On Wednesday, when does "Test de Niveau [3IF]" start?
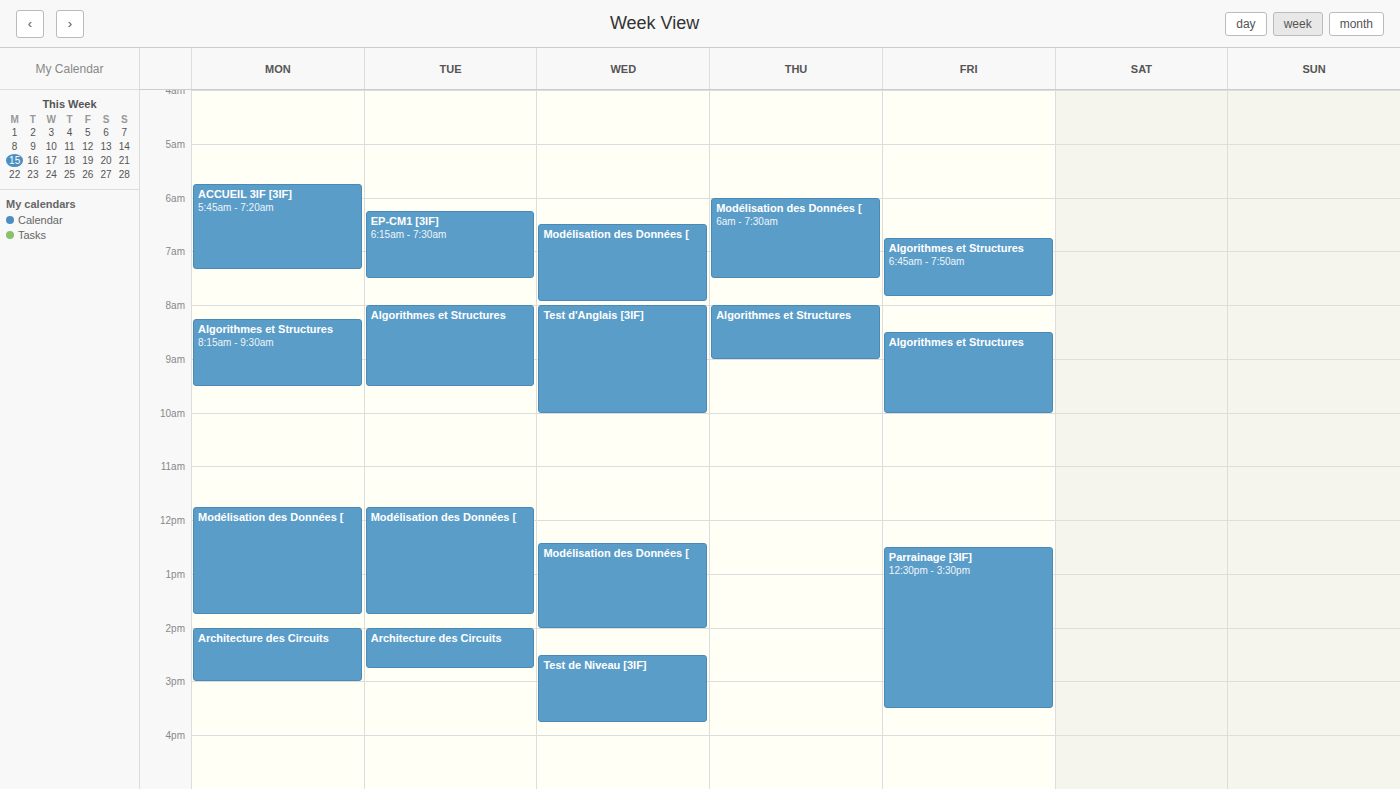
2:30 PM